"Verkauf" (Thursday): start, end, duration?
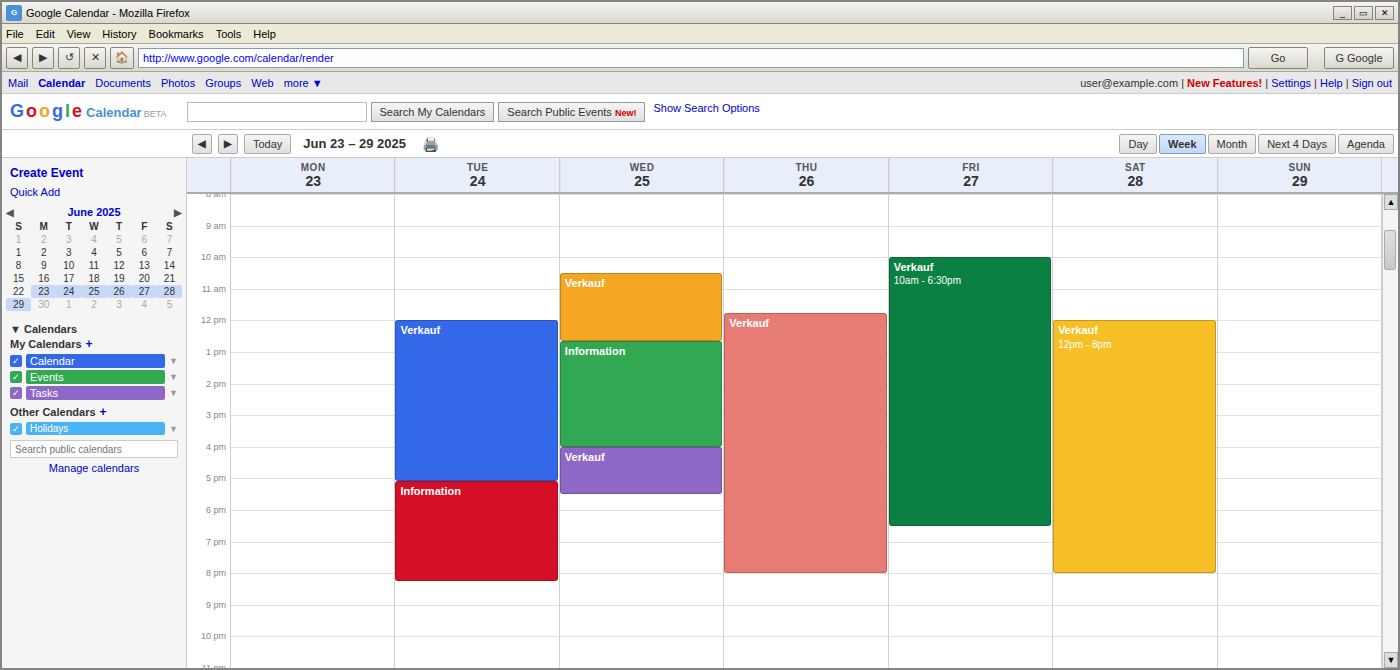
11:45 AM to 8:00 PM, 8 hours 15 minutes